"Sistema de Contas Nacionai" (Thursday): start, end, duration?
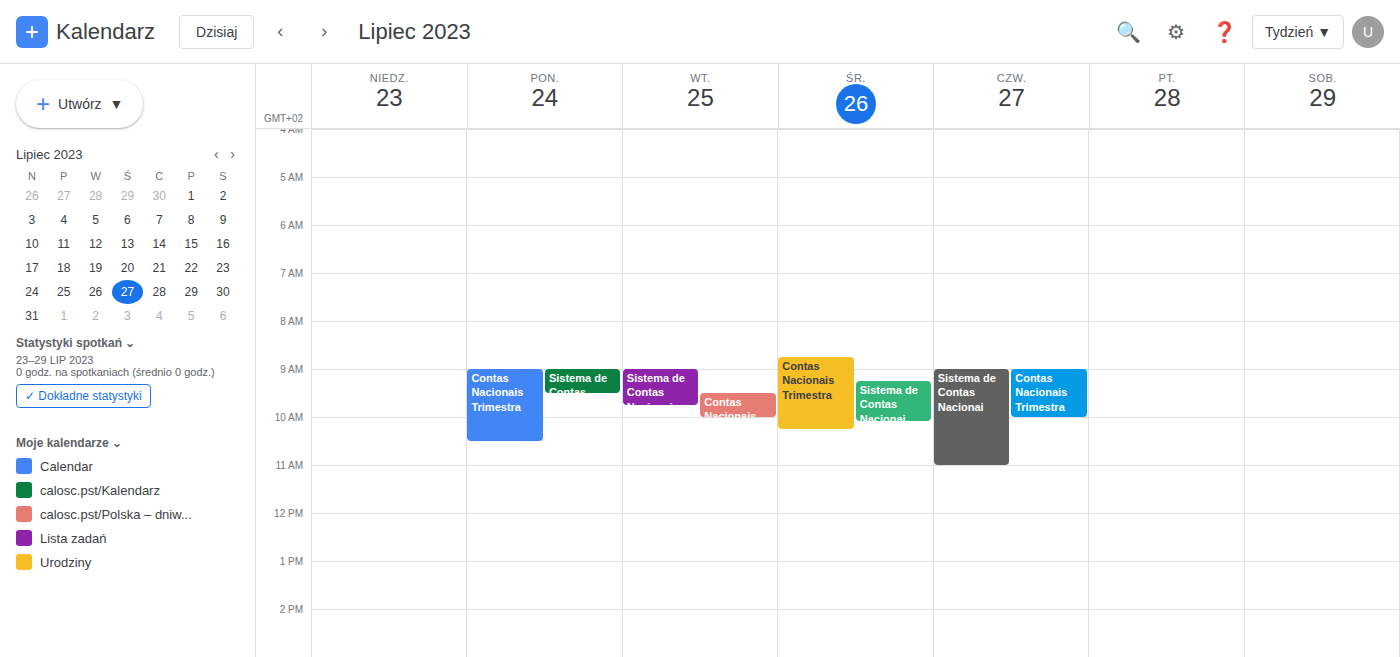
9:00 AM to 11:00 AM, 2 hours